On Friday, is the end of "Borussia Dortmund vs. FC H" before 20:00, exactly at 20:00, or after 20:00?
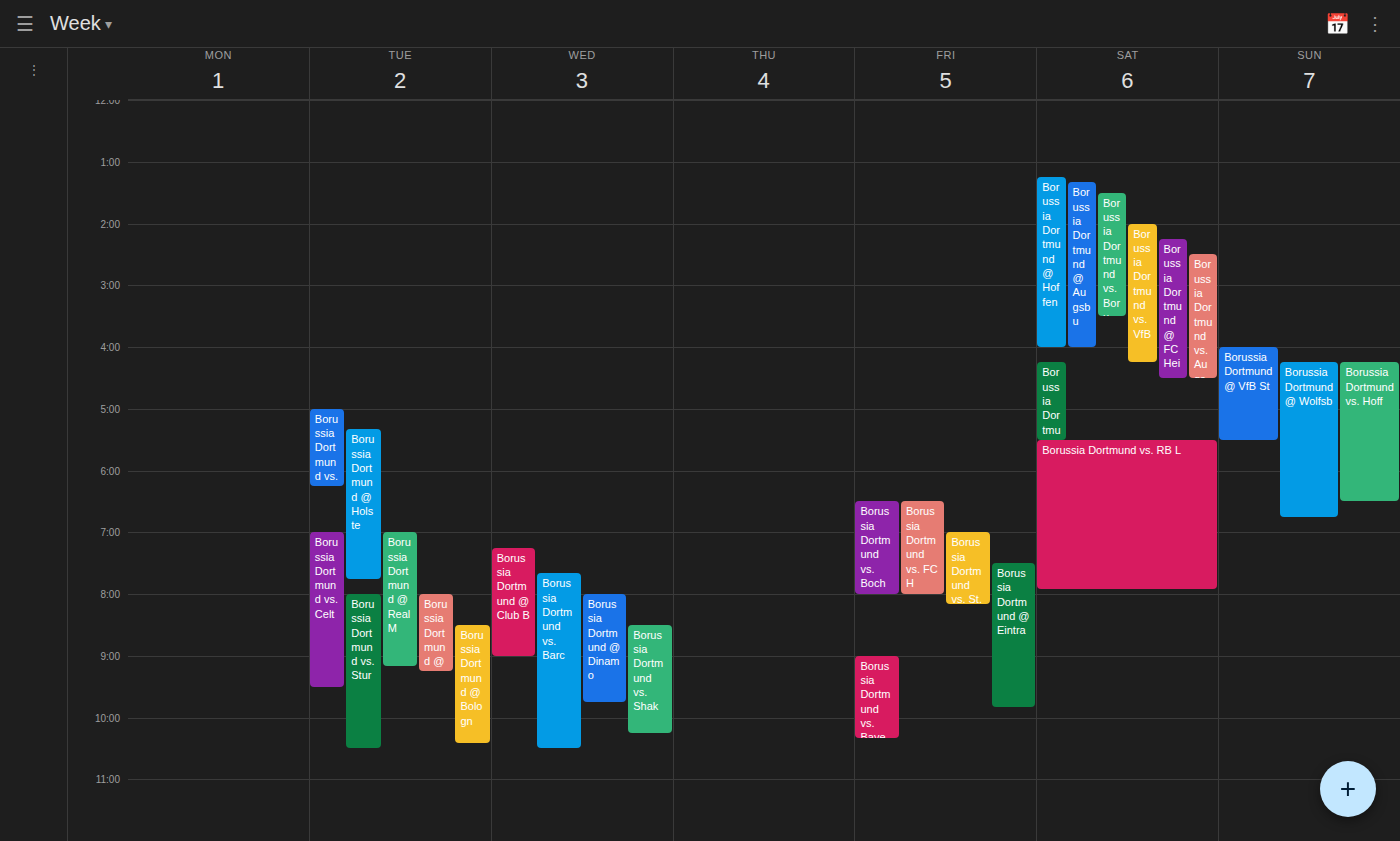
20:00 -- exactly at 20:00, on the 20:00 line.